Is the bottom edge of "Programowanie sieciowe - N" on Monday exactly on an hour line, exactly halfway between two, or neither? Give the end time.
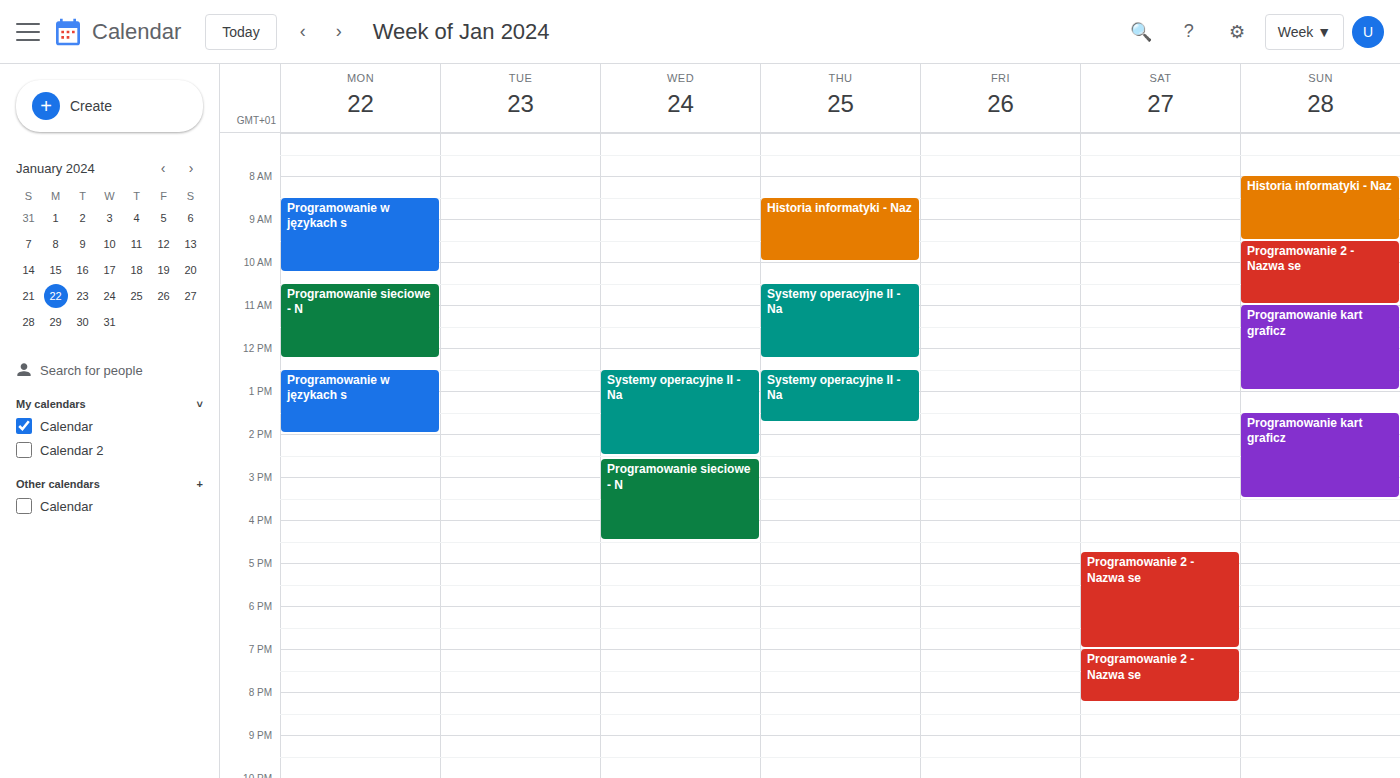
12:15 PM -- neither: a quarter of the way from the 12 PM line to the 1 PM line.